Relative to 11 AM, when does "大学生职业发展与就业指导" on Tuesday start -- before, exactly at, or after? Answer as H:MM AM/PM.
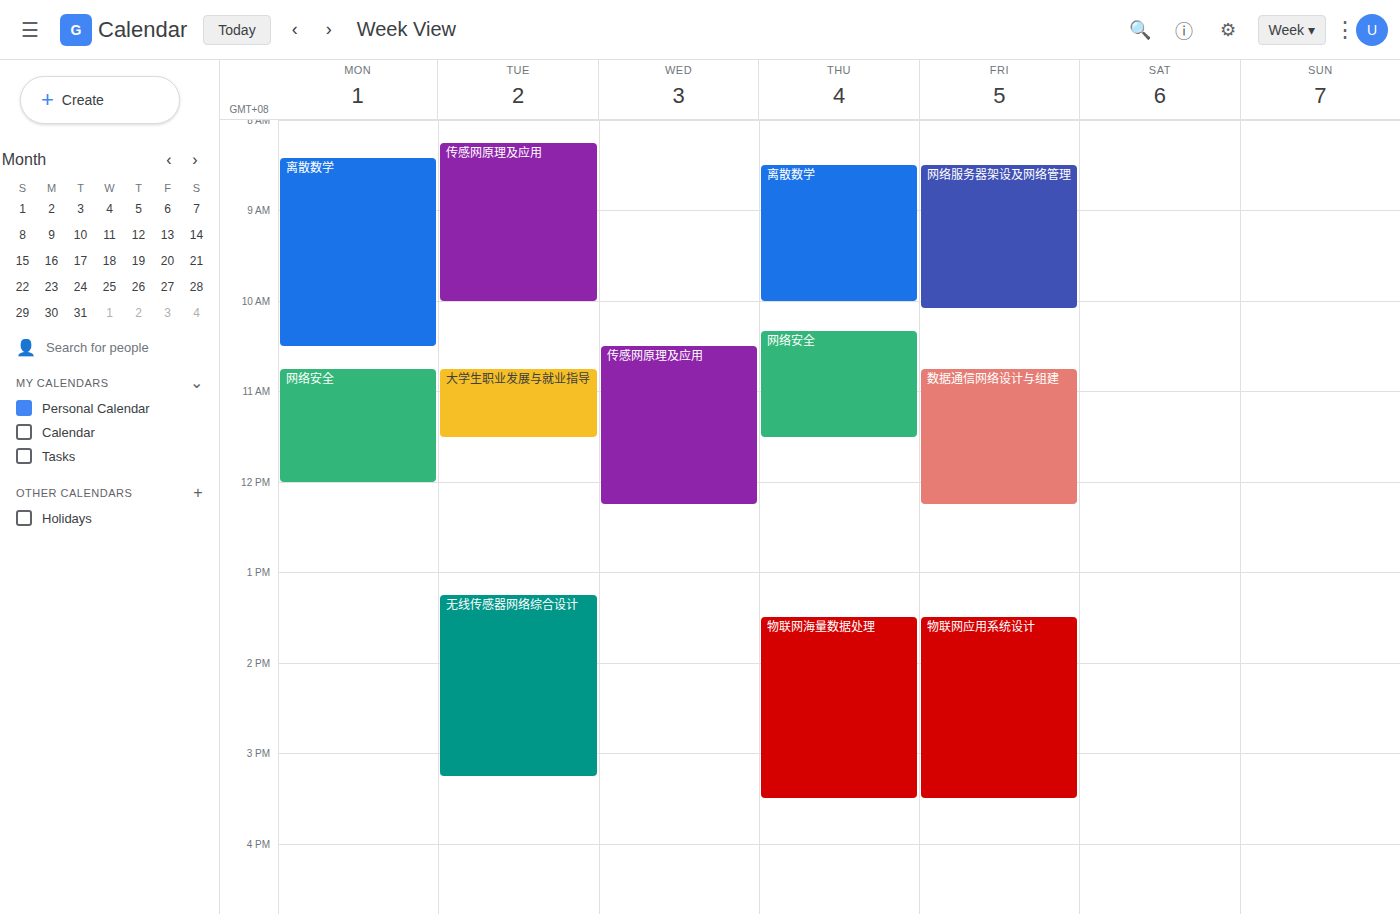
10:45 AM -- before 11 AM, 15 minutes above the 11 AM line.